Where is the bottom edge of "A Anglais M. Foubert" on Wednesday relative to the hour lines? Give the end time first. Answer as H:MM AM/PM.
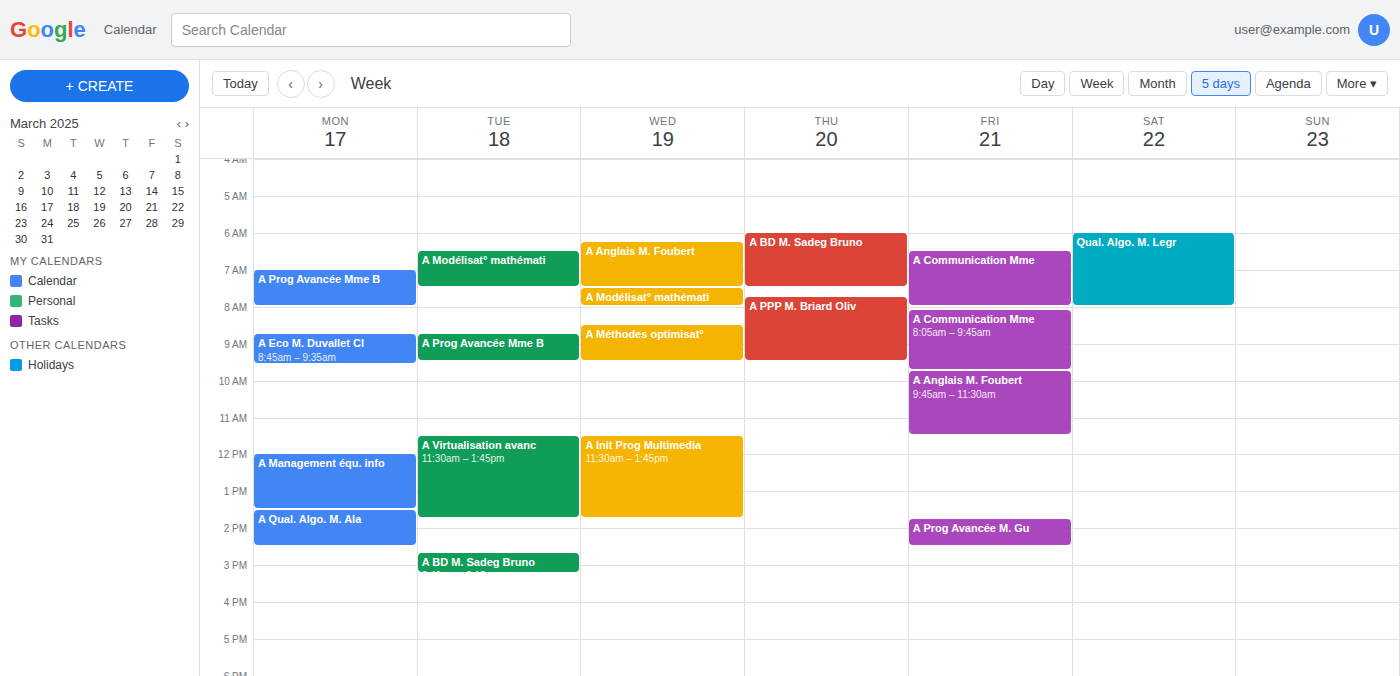
7:30 AM -- halfway between the 7 AM and 8 AM lines.